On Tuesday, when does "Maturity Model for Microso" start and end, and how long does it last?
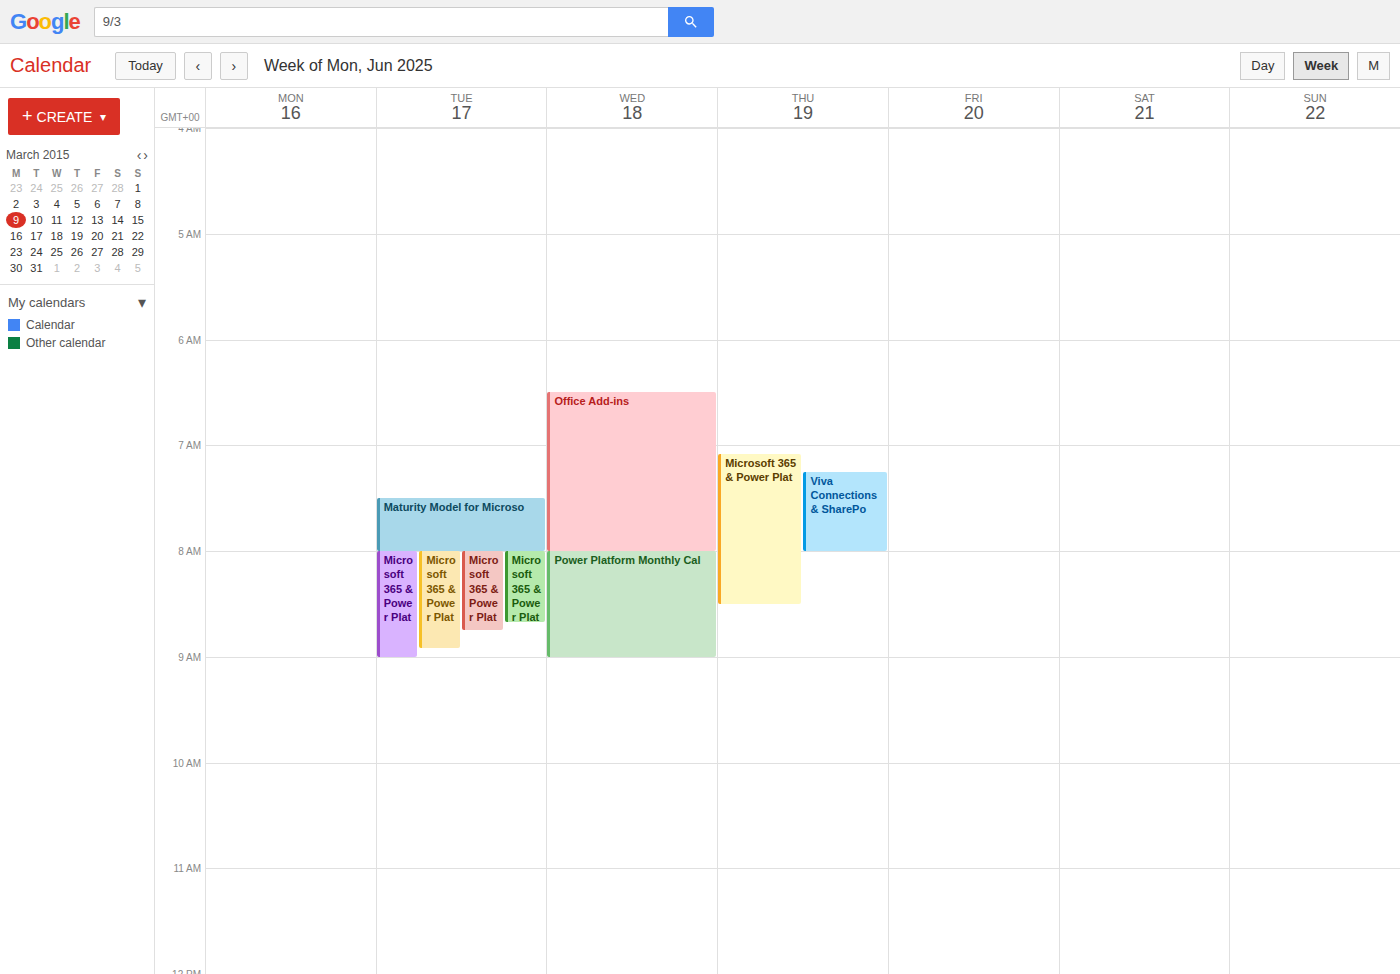
07:30 to 08:00, 30 minutes